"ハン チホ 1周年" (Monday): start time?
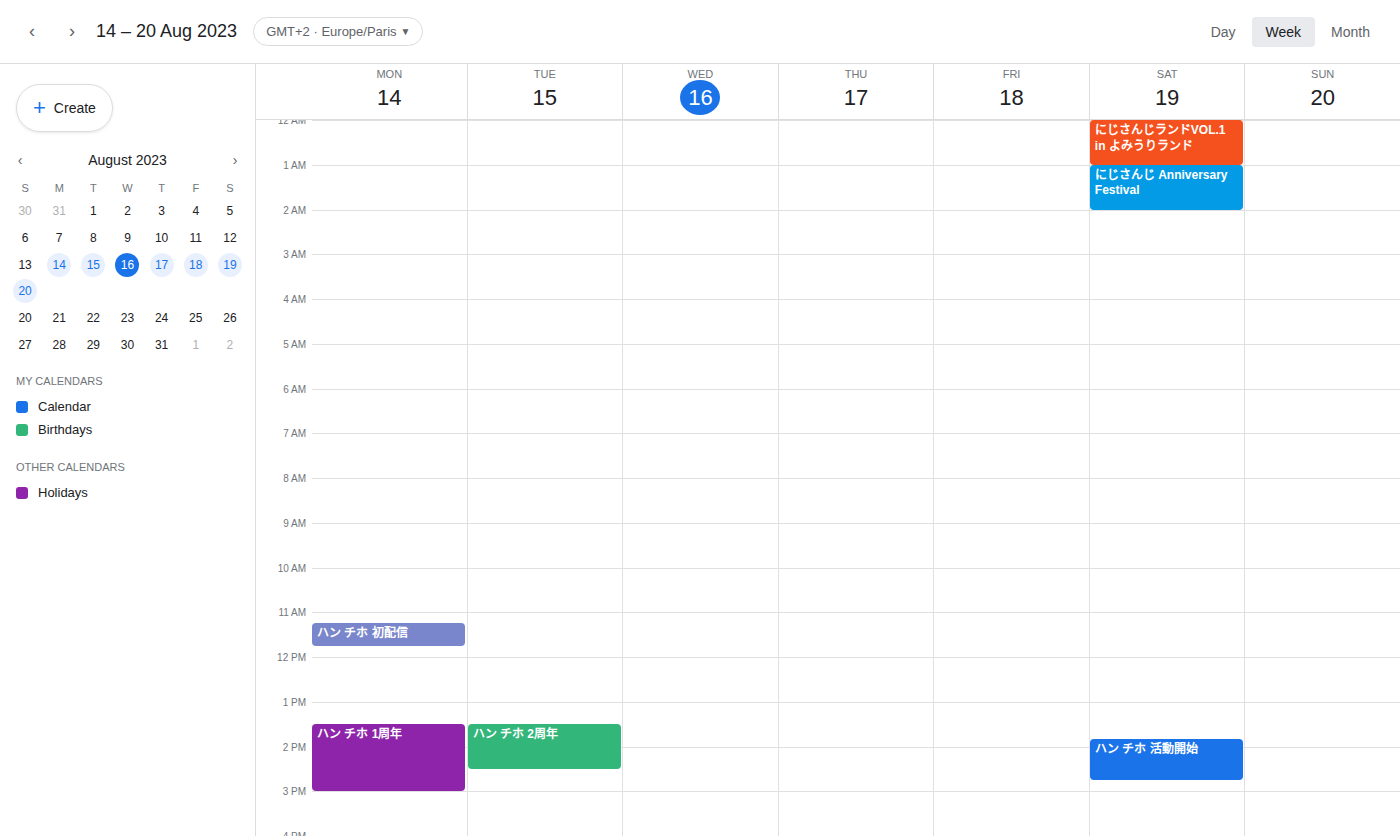
1:30 PM